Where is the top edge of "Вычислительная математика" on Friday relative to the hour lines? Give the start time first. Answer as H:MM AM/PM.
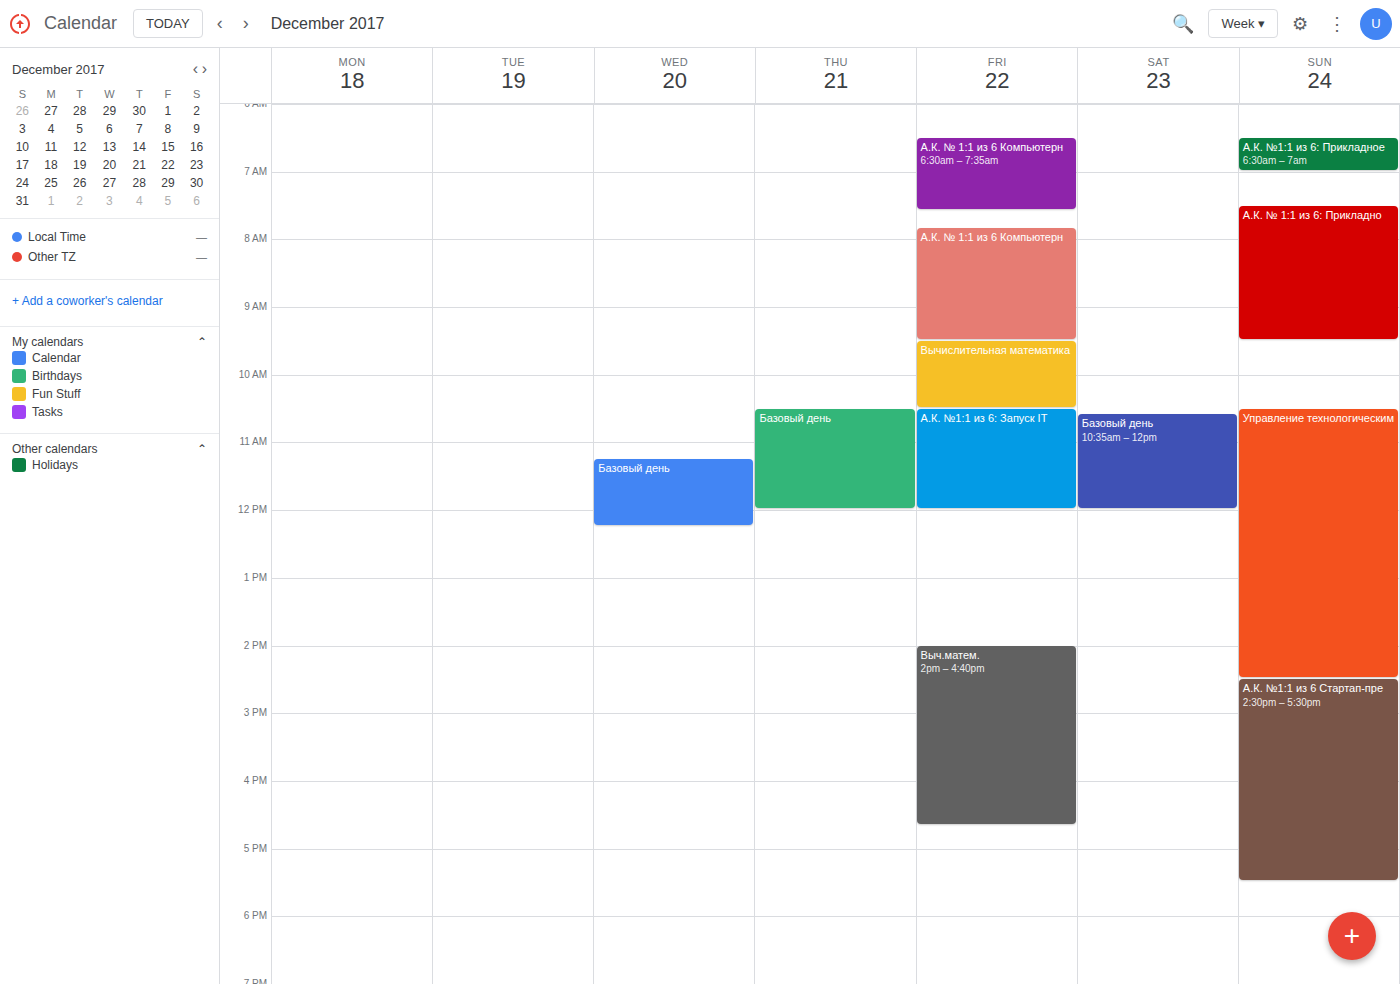
9:30 AM -- halfway between the 9 AM and 10 AM lines.